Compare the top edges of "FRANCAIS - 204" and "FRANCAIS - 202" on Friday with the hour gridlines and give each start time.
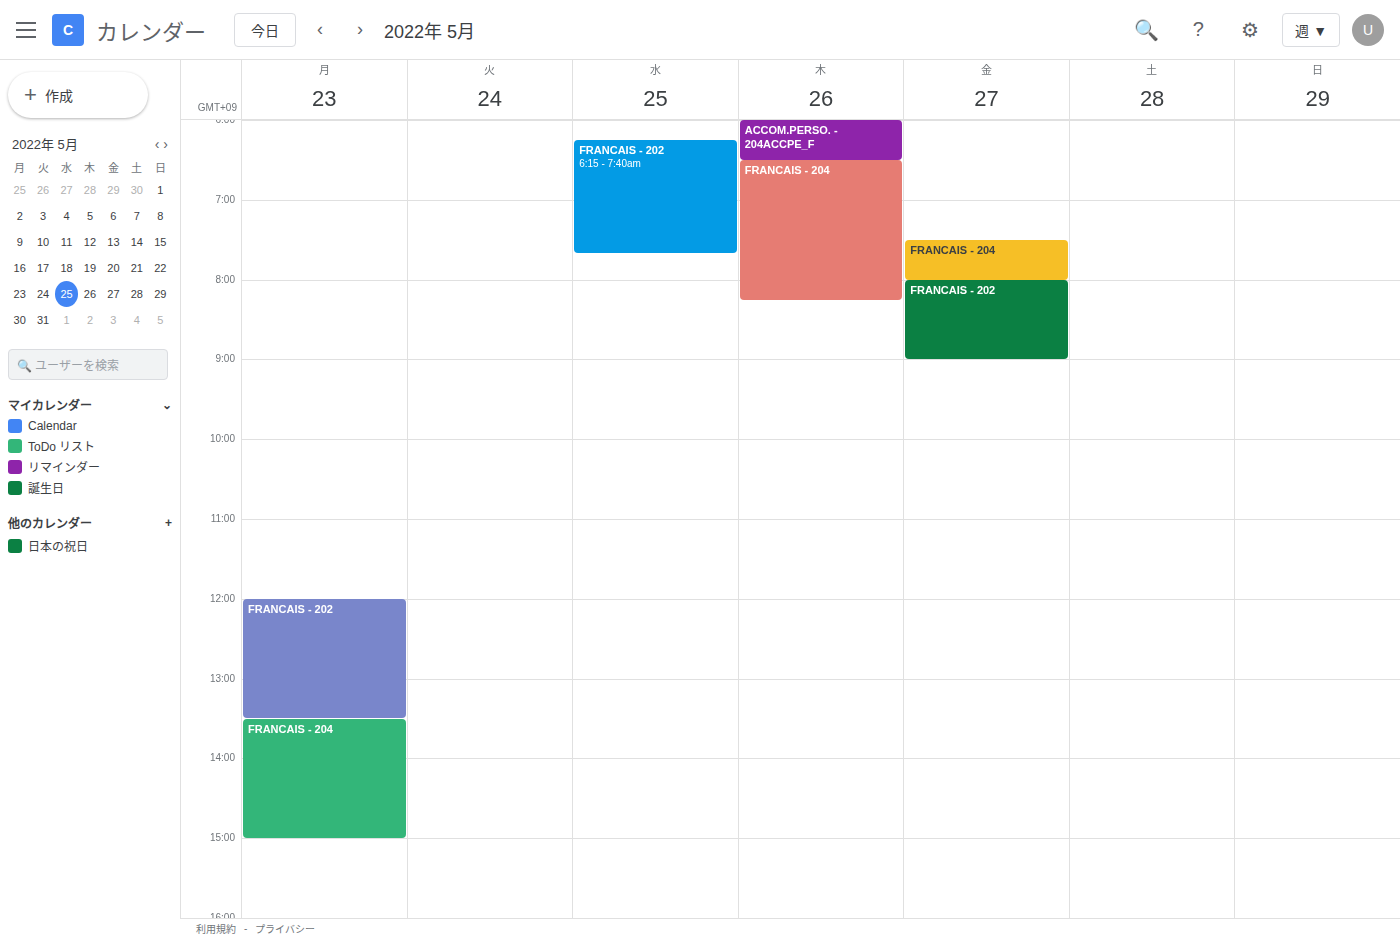
"FRANCAIS - 204": 7:30 AM, halfway between the 7 AM and 8 AM lines. "FRANCAIS - 202": 8:00 AM, exactly on the 8 AM line.